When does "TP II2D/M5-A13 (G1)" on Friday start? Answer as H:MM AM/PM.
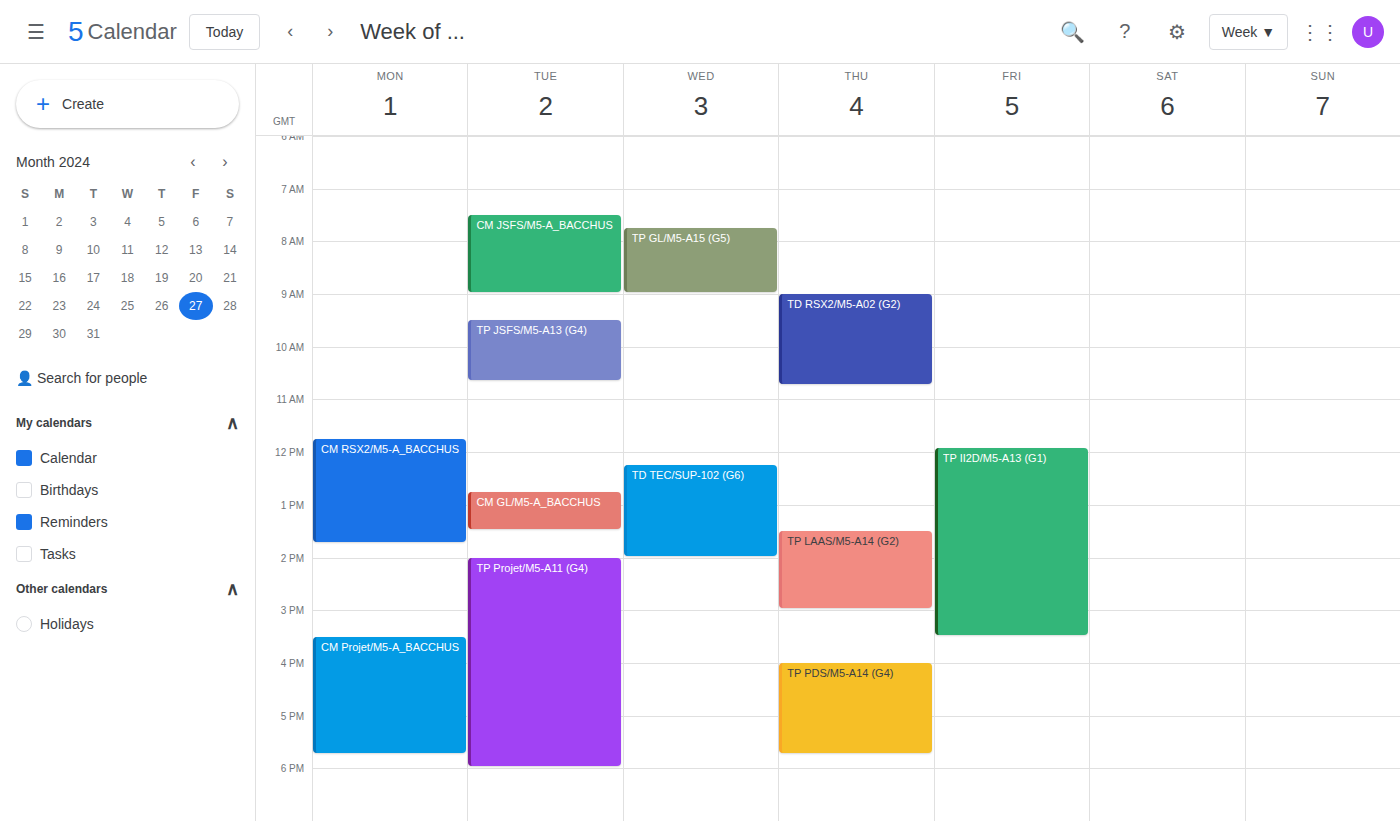
11:55 AM